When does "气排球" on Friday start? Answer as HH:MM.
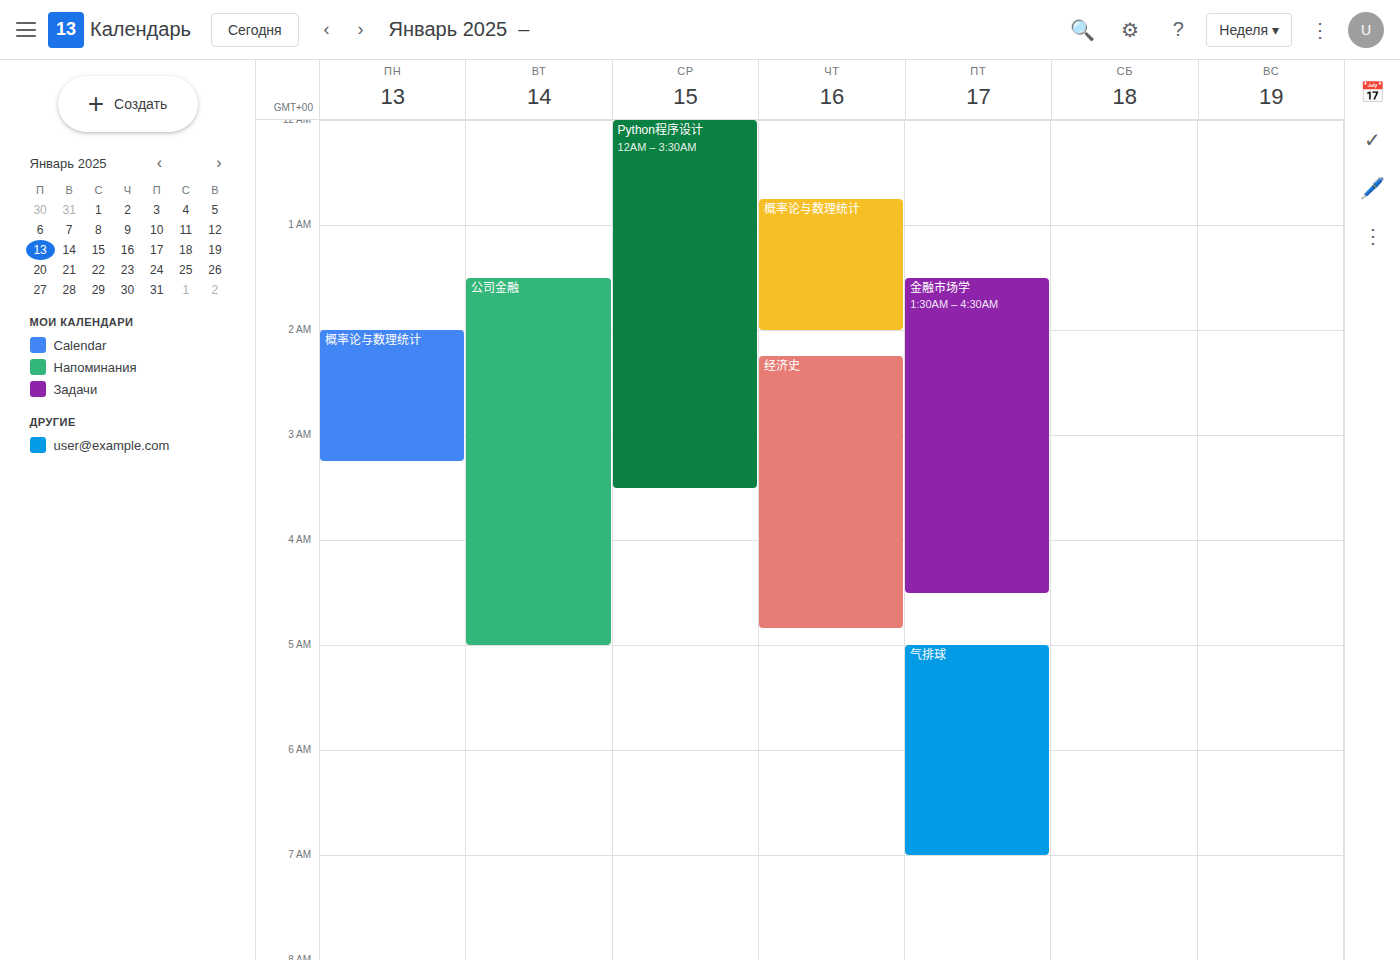
05:00